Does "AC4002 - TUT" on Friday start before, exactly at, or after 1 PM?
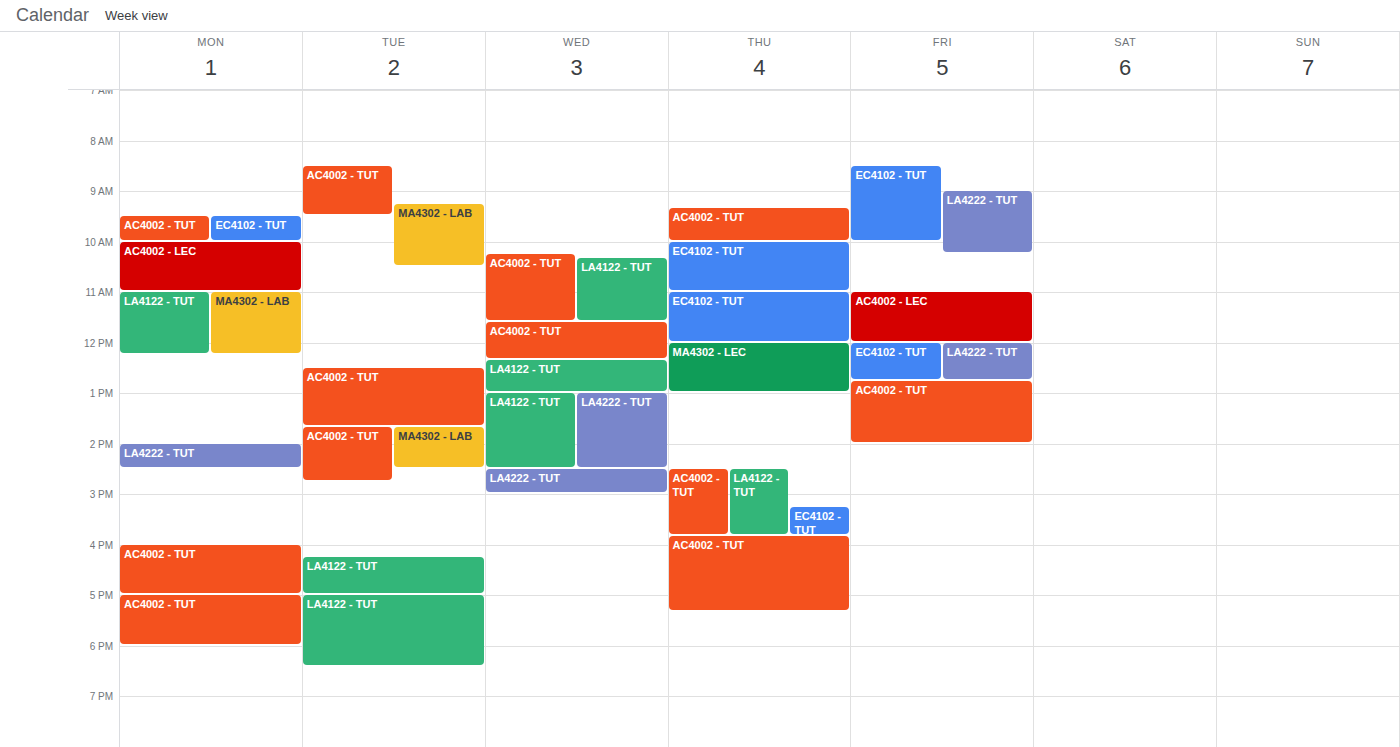
12:45 PM -- before 1 PM, 15 minutes above the 1 PM line.